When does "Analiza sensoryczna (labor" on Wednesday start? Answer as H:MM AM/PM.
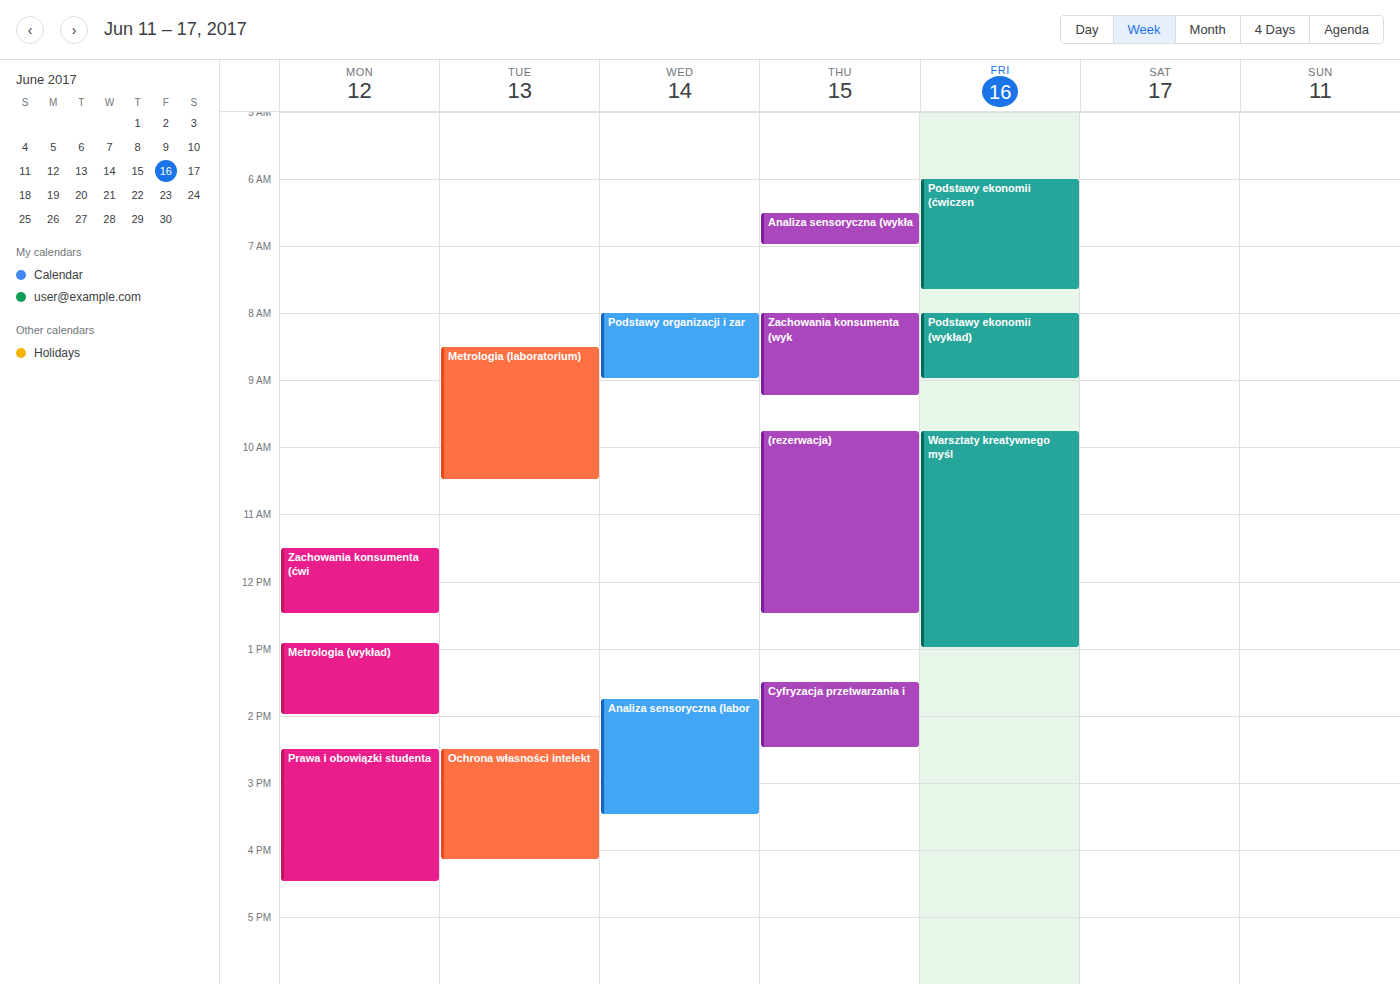
1:45 PM